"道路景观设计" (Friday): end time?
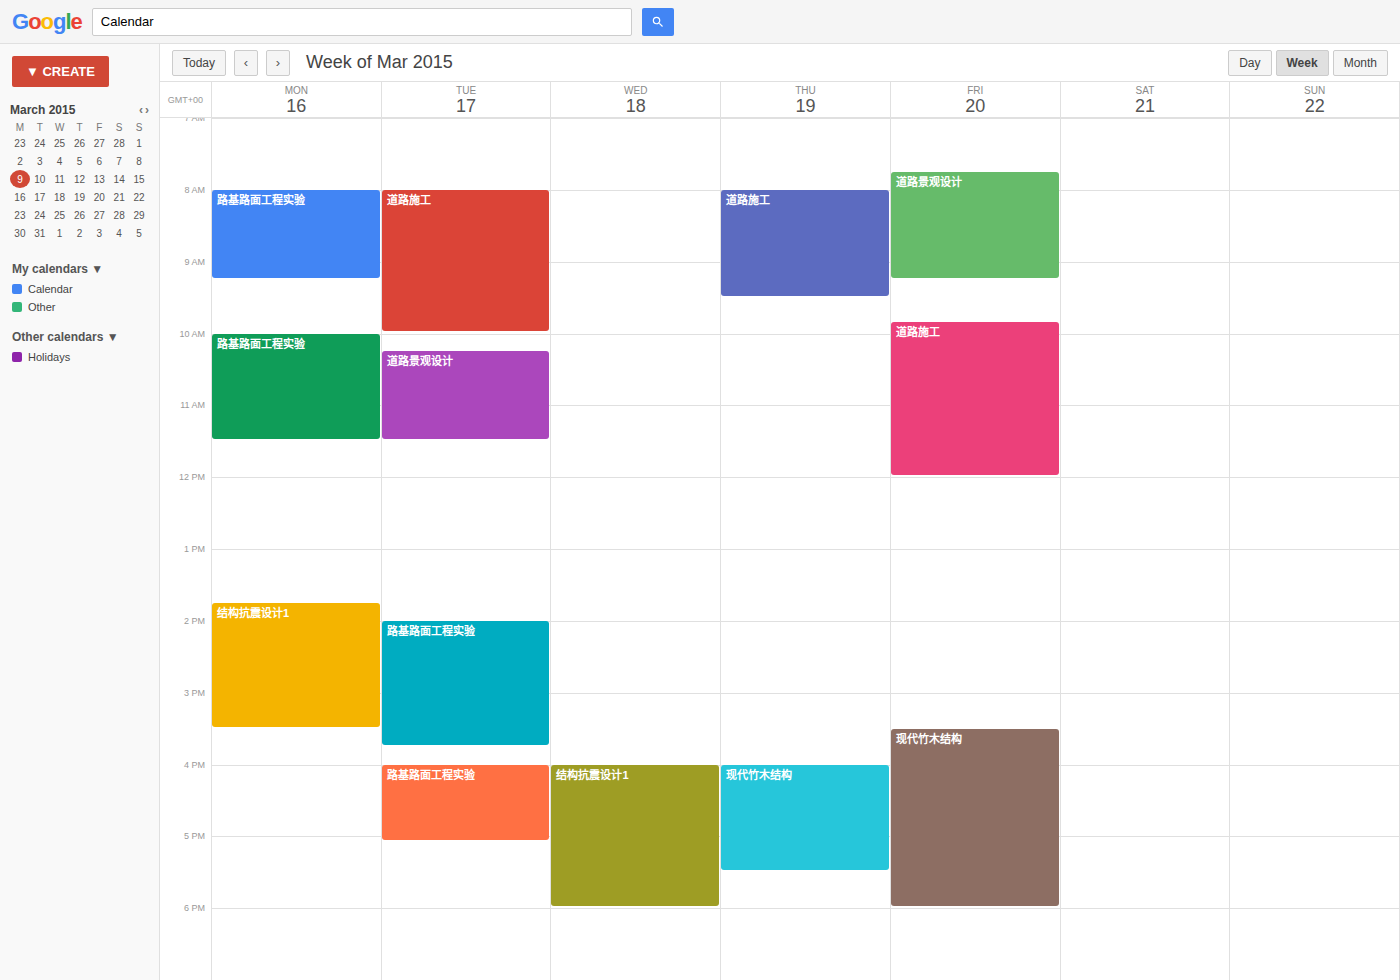
9:15 AM